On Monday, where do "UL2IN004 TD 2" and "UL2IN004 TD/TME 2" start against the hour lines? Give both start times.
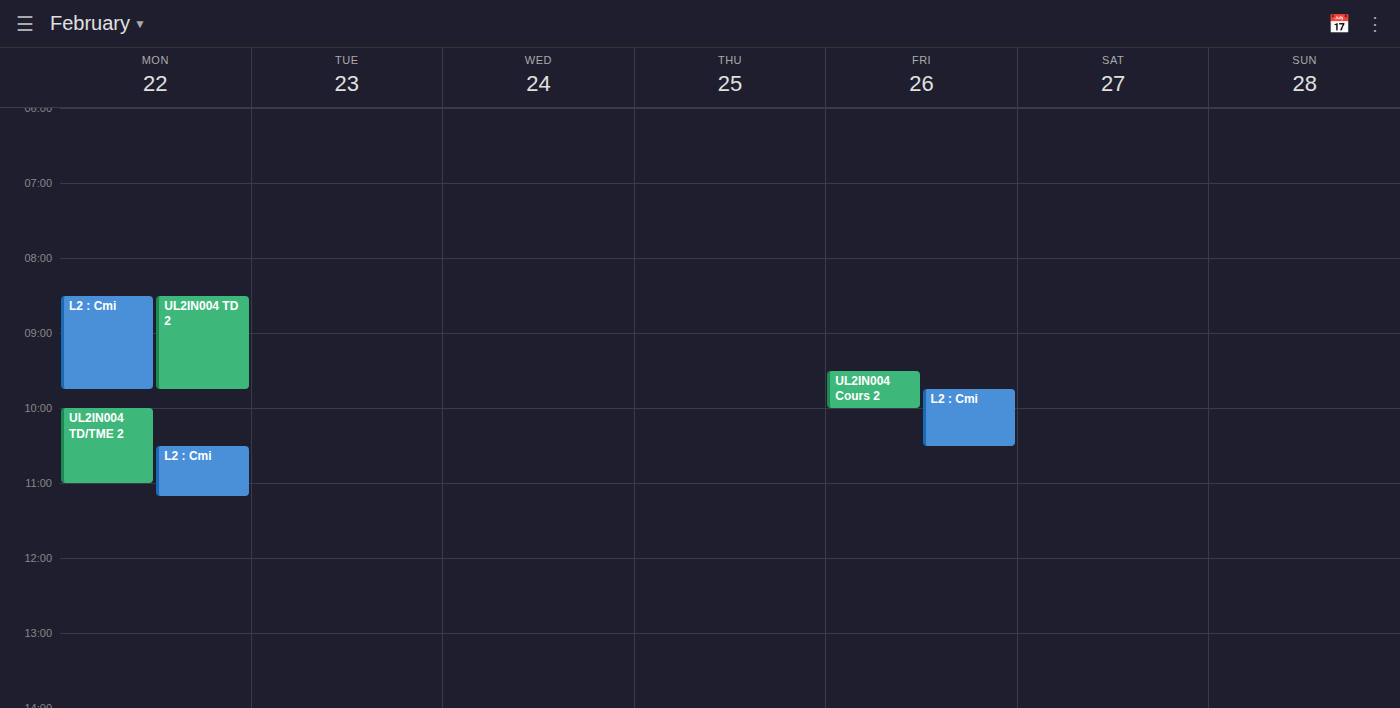
"UL2IN004 TD 2": 8:30 AM, halfway between the 8 AM and 9 AM lines. "UL2IN004 TD/TME 2": 10:00 AM, exactly on the 10 AM line.